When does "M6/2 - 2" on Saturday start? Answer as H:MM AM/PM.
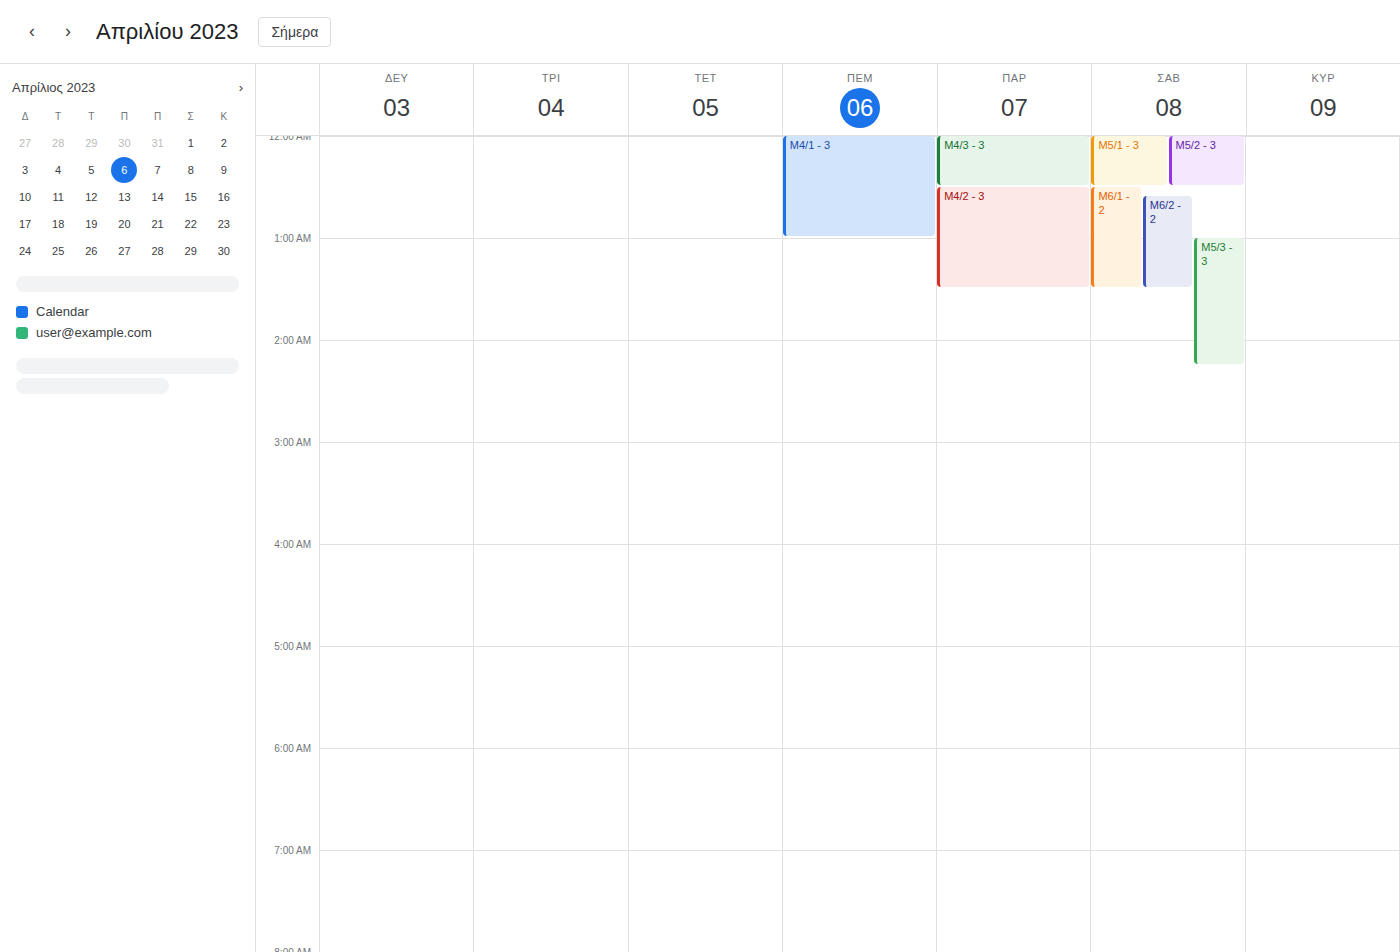
12:35 AM